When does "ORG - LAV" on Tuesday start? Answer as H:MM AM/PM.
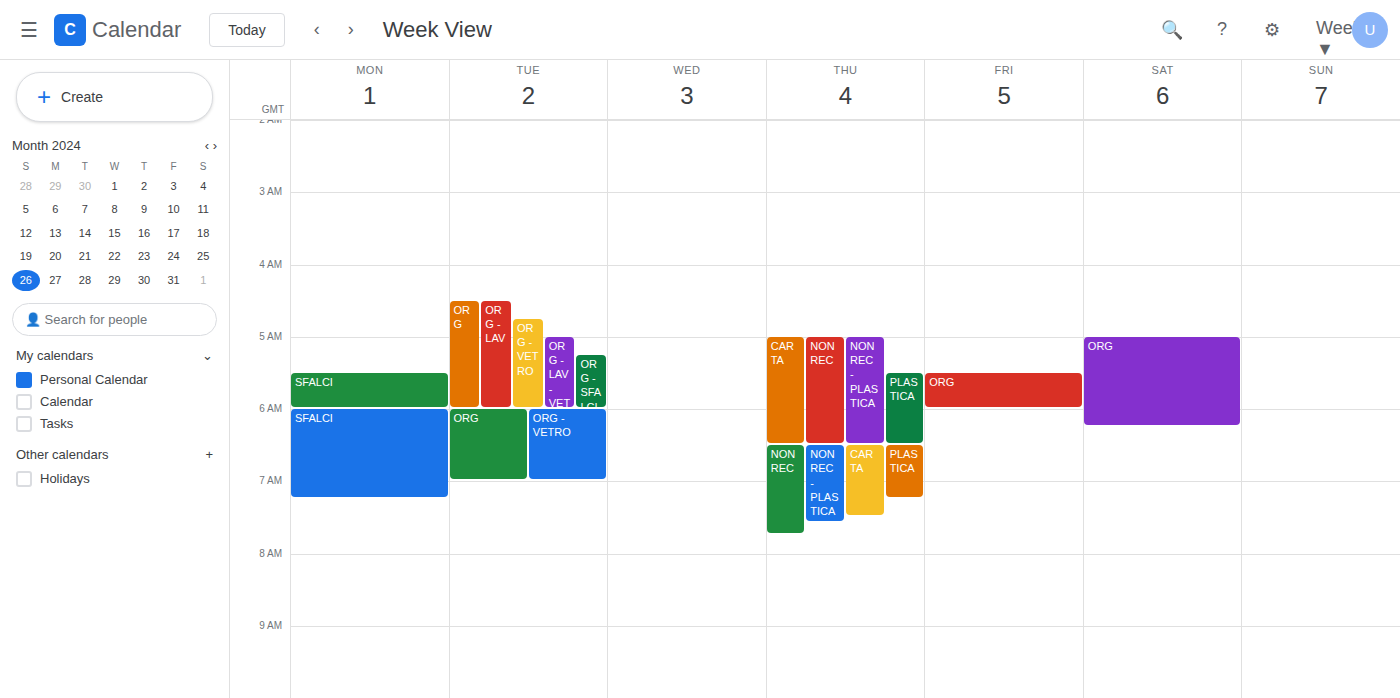
4:30 AM